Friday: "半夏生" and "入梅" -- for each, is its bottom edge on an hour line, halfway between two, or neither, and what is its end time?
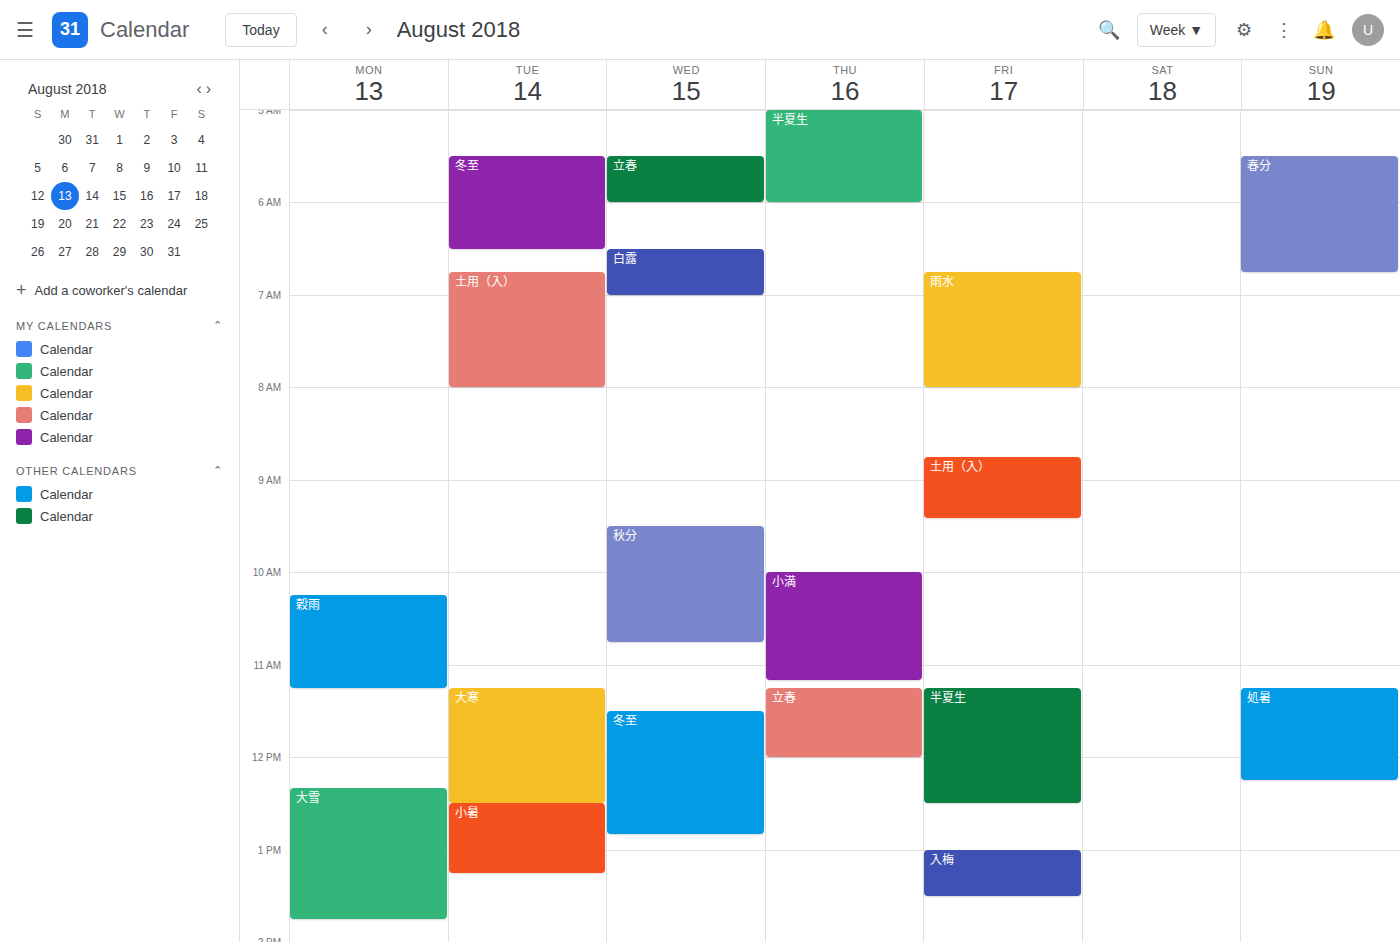
"半夏生": 12:30 PM, halfway between the 12 PM and 1 PM lines. "入梅": 1:30 PM, halfway between the 1 PM and 2 PM lines.